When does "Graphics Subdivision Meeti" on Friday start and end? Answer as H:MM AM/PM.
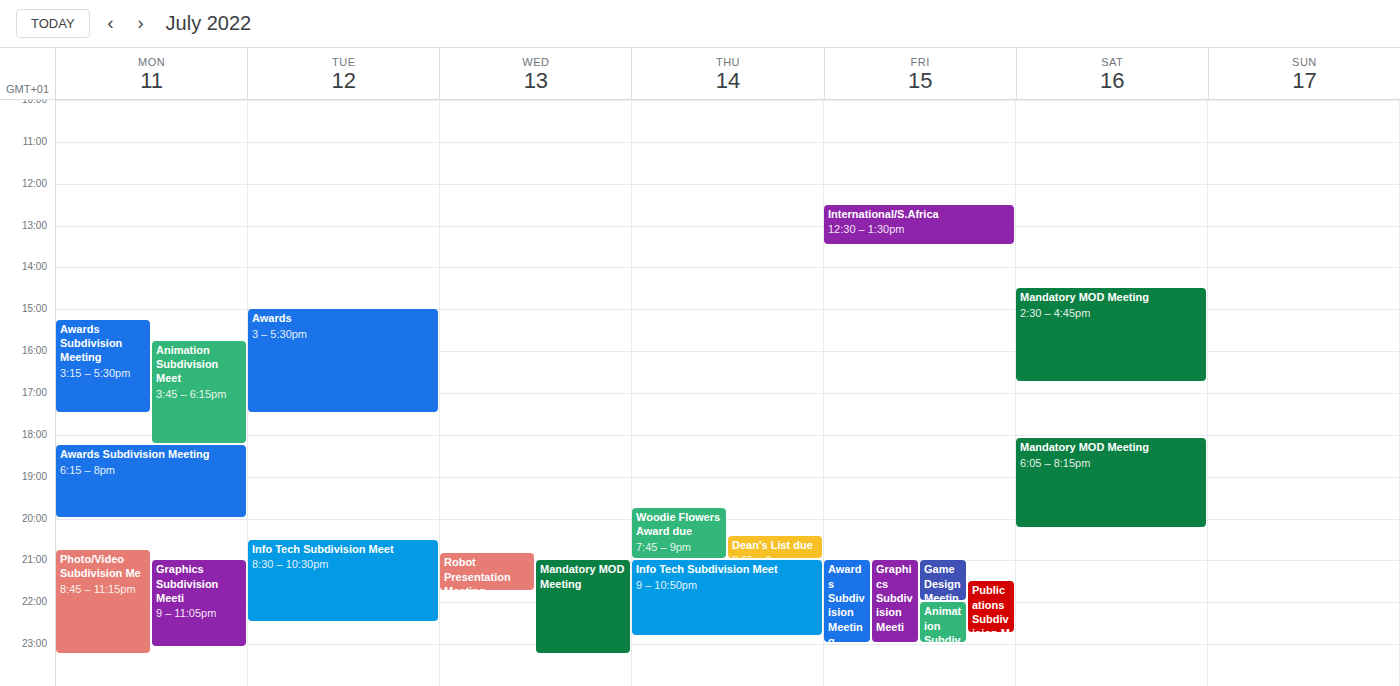
9:00 PM to 11:00 PM